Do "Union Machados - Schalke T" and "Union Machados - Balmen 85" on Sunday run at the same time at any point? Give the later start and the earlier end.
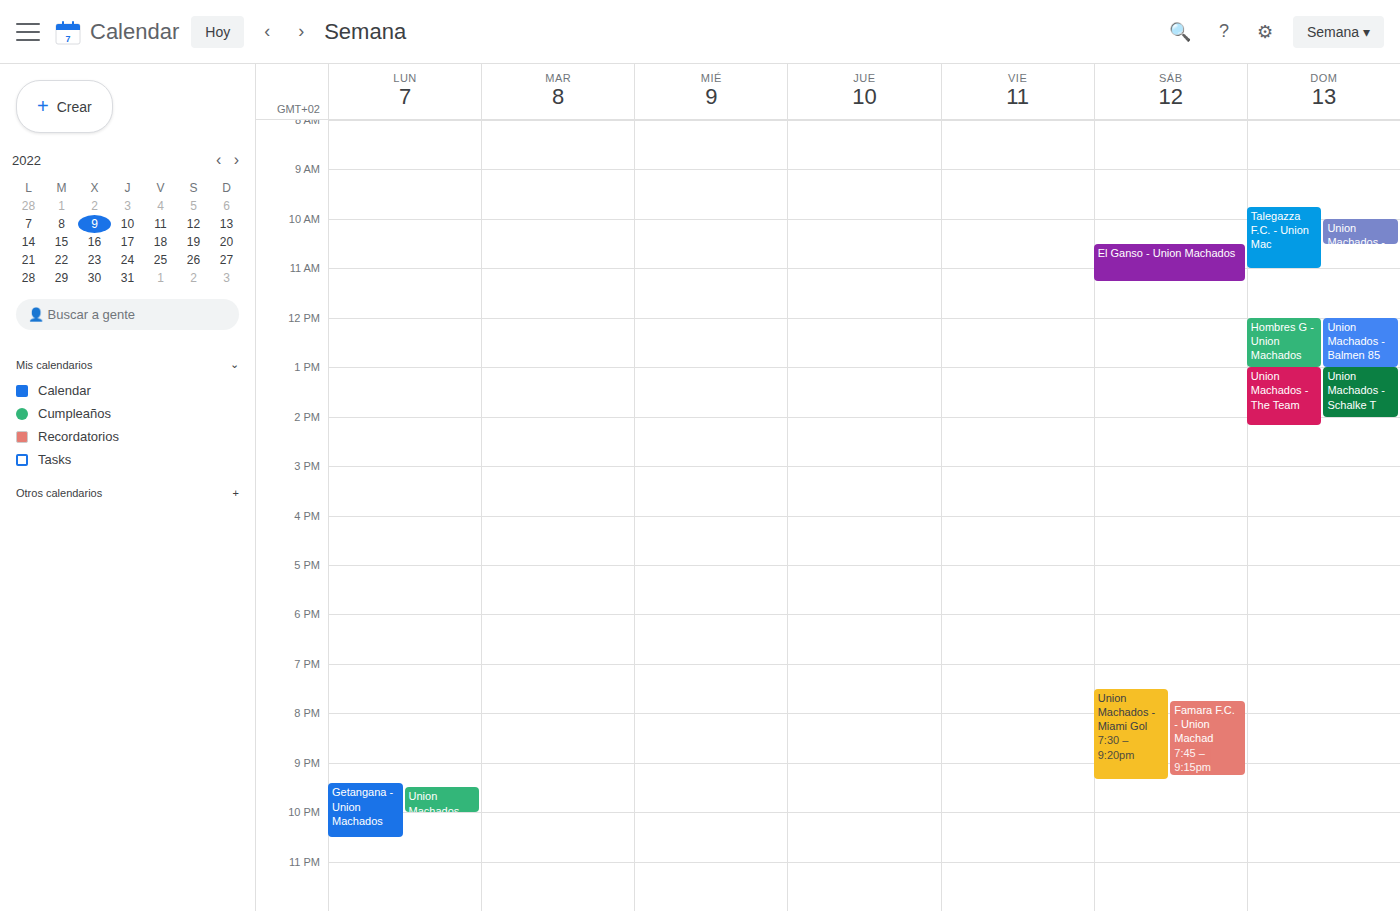
"Union Machados - Balmen 85" ends at 1:00 PM, exactly when "Union Machados - Schalke T" starts -- they touch but do not overlap.